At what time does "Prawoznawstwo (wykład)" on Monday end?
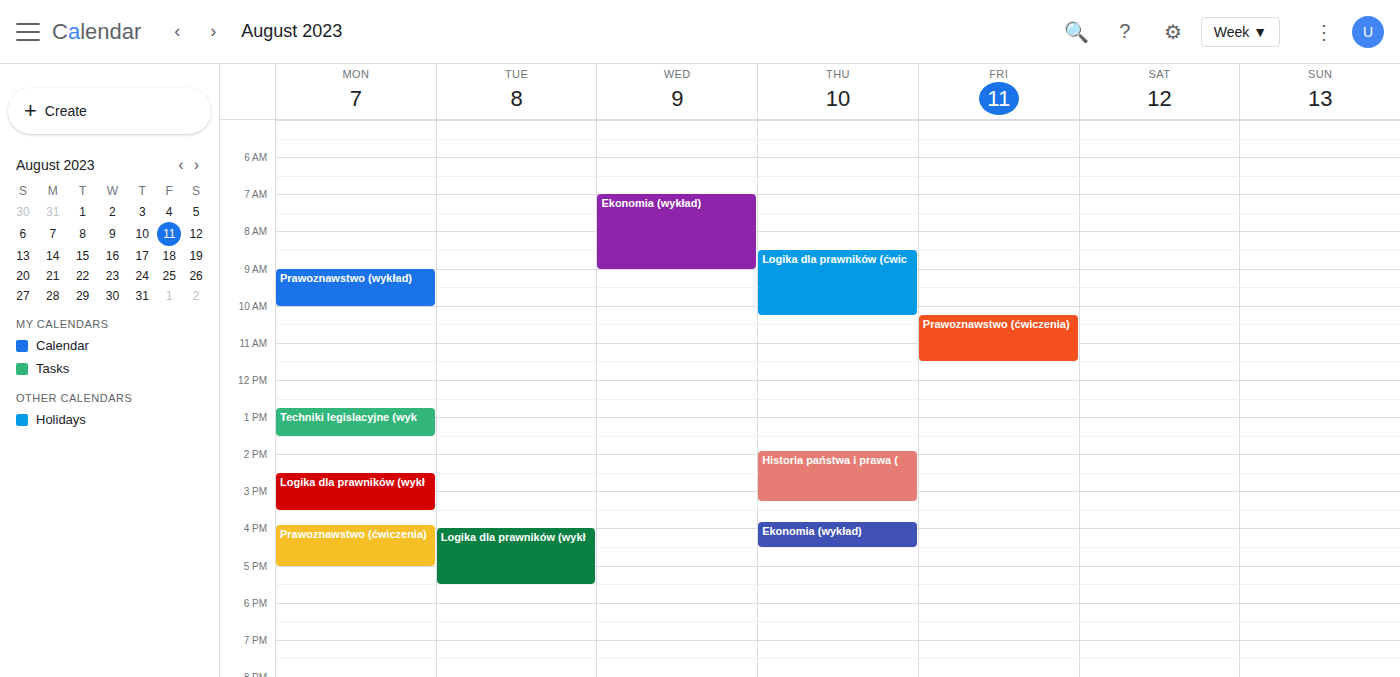
10:00 AM